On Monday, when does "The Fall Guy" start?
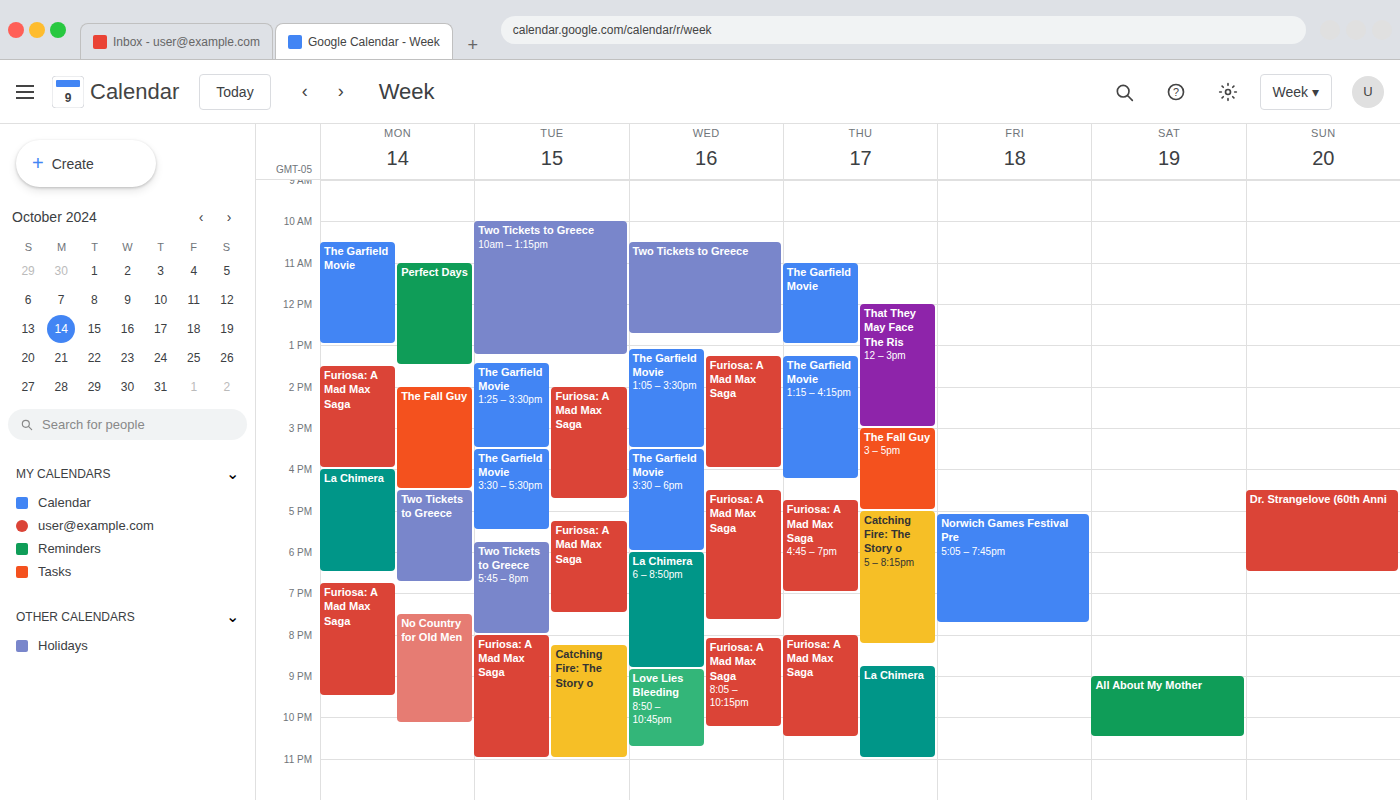
2:00 PM